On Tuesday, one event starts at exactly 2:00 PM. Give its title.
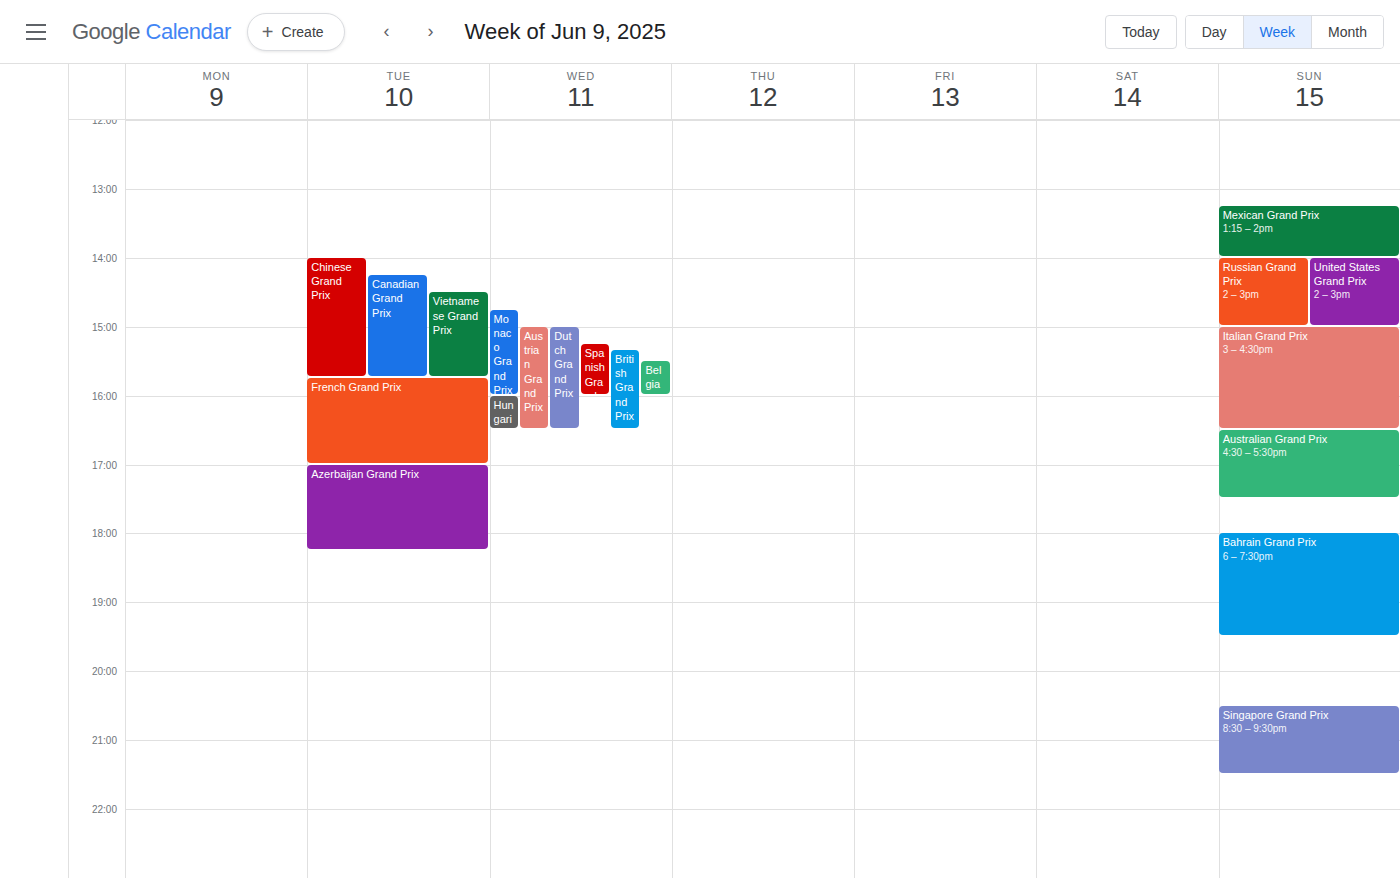
"Chinese Grand Prix"